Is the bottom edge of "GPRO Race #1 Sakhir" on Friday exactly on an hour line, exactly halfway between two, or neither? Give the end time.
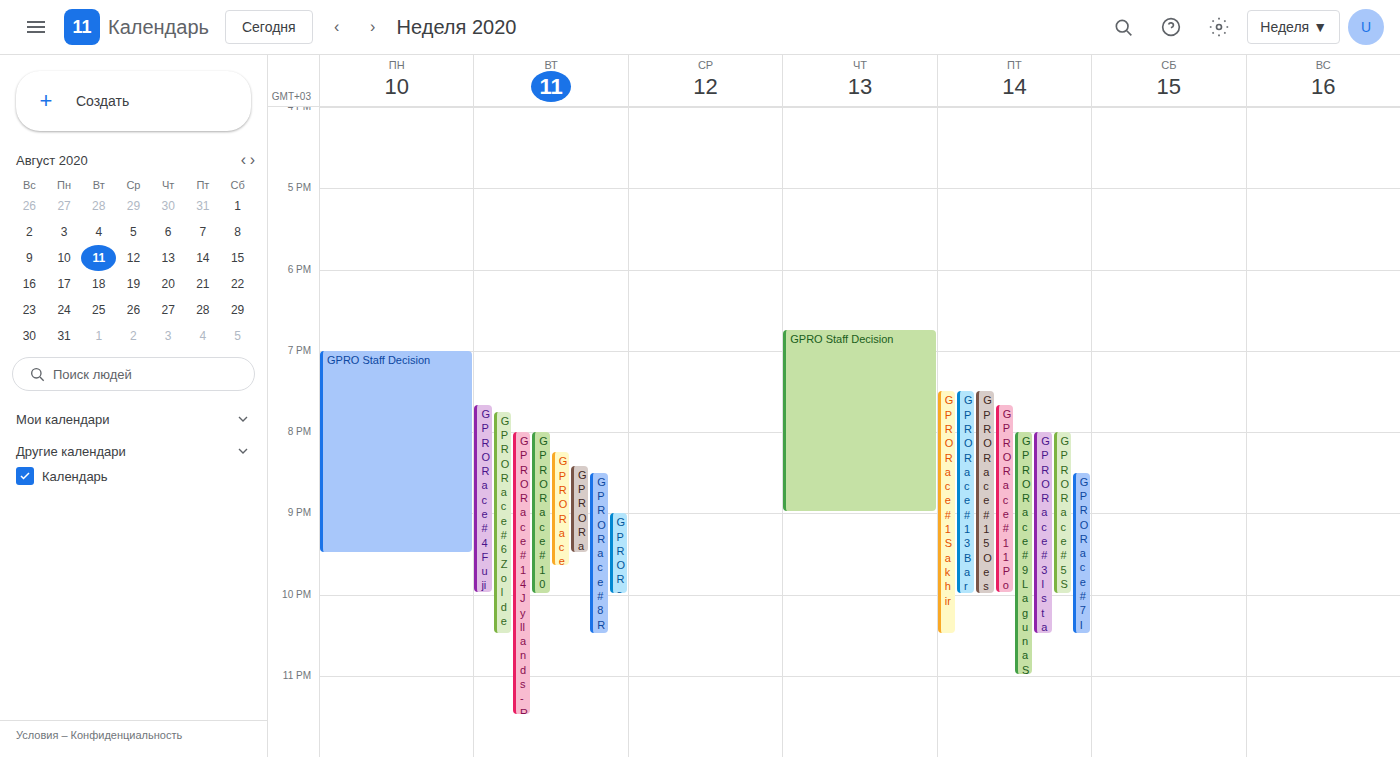
10:30 PM -- halfway between the 10 PM and 11 PM lines.